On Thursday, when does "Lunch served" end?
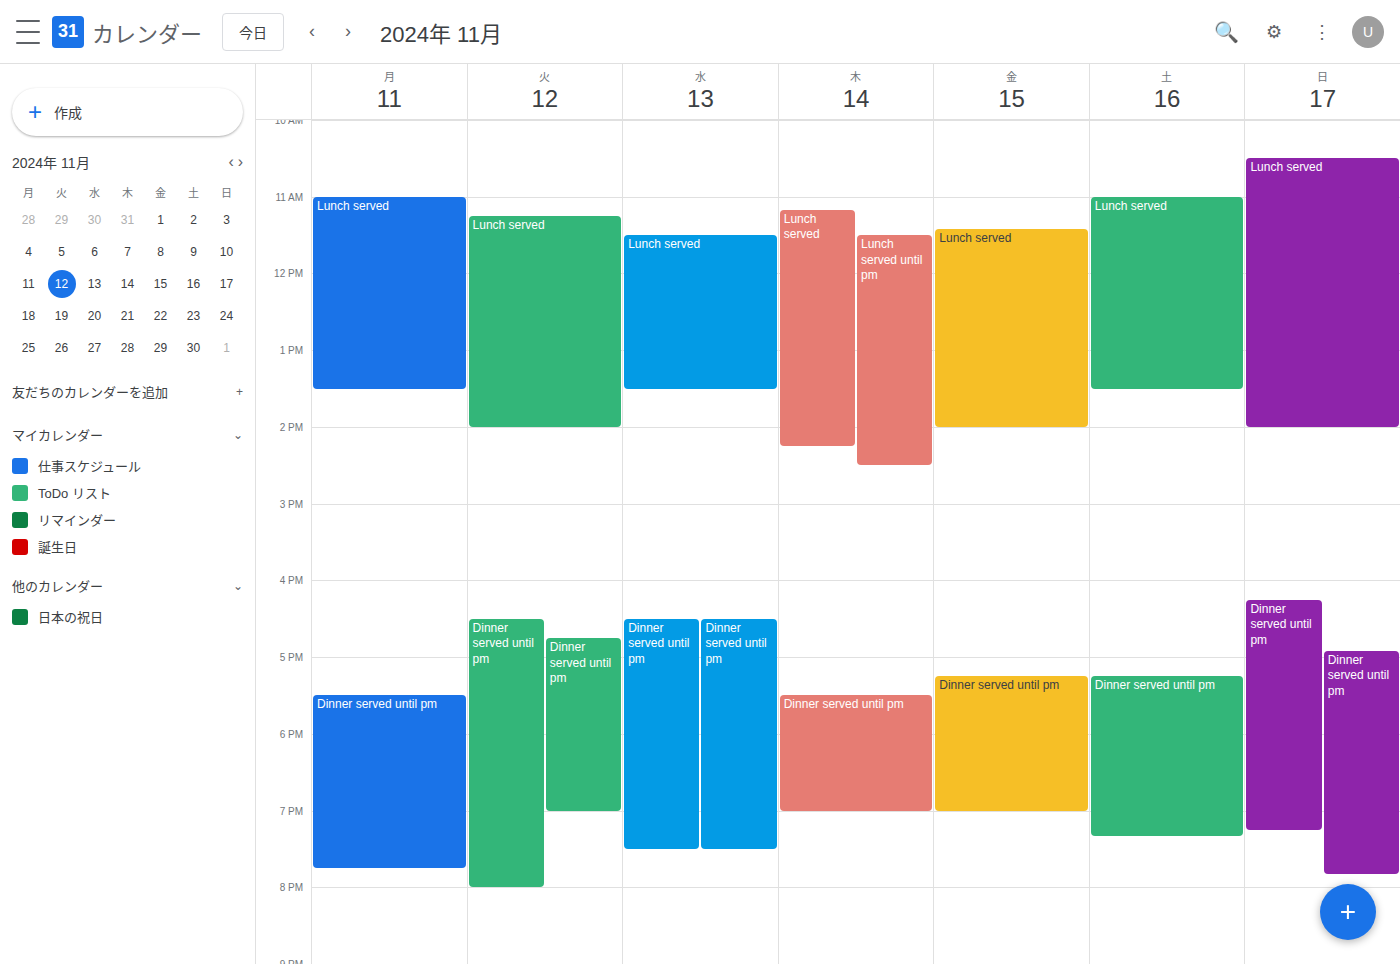
2:15 PM